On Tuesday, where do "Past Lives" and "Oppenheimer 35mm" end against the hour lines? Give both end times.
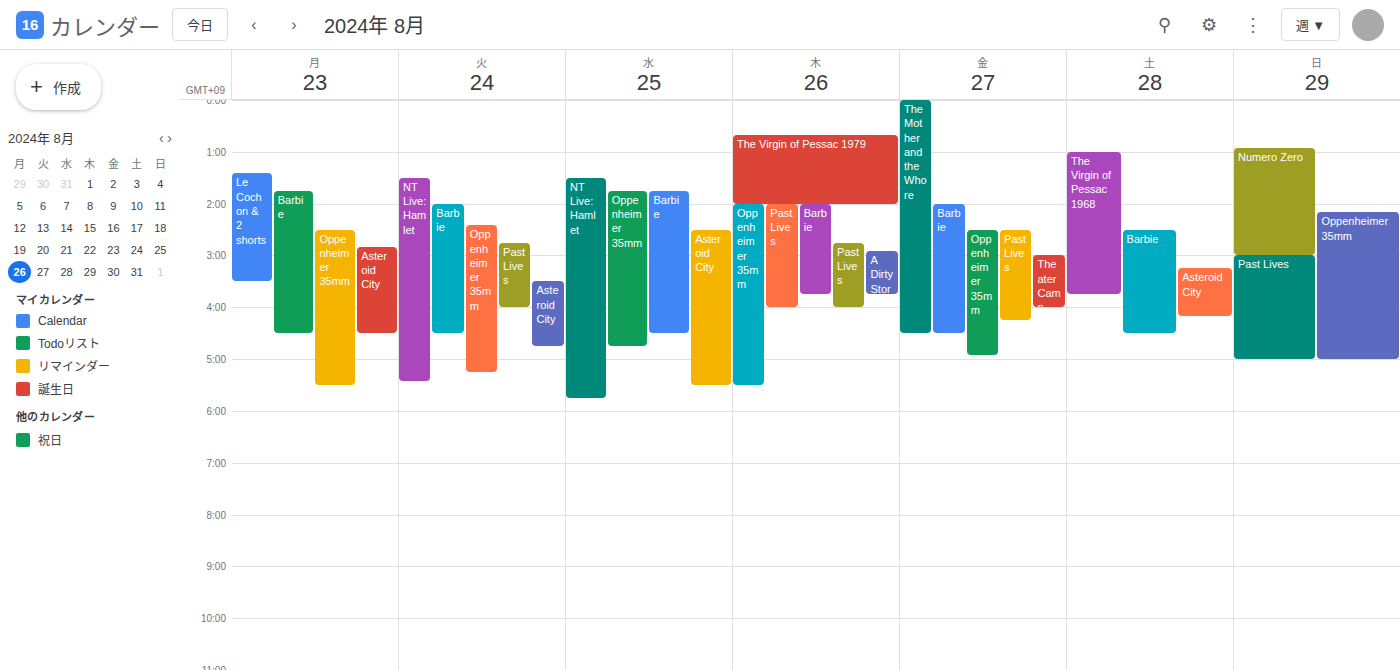
"Past Lives": 04:00, exactly on the 04:00 line. "Oppenheimer 35mm": 05:15, neither: a quarter of the way from the 05:00 line to the 06:00 line.